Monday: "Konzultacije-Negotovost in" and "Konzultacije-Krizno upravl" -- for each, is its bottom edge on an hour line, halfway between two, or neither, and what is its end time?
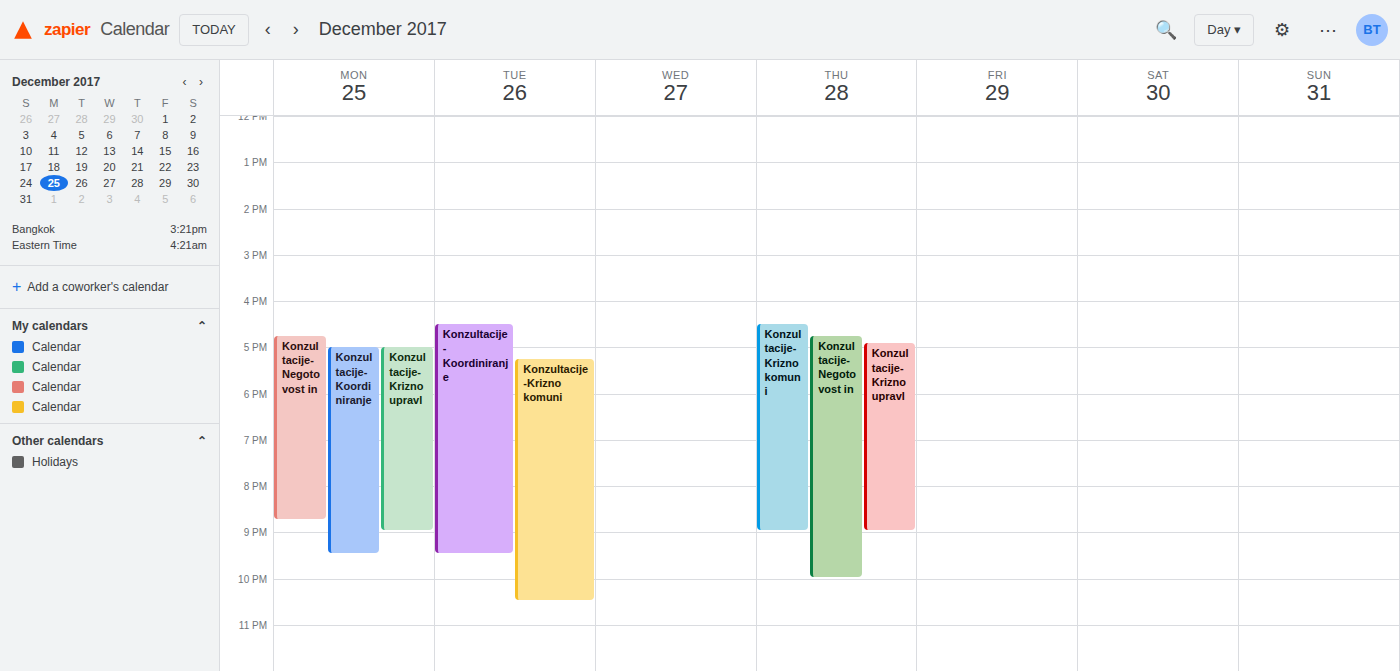
"Konzultacije-Negotovost in": 20:45, neither: three quarters of the way from the 20:00 line to the 21:00 line. "Konzultacije-Krizno upravl": 21:00, exactly on the 21:00 line.